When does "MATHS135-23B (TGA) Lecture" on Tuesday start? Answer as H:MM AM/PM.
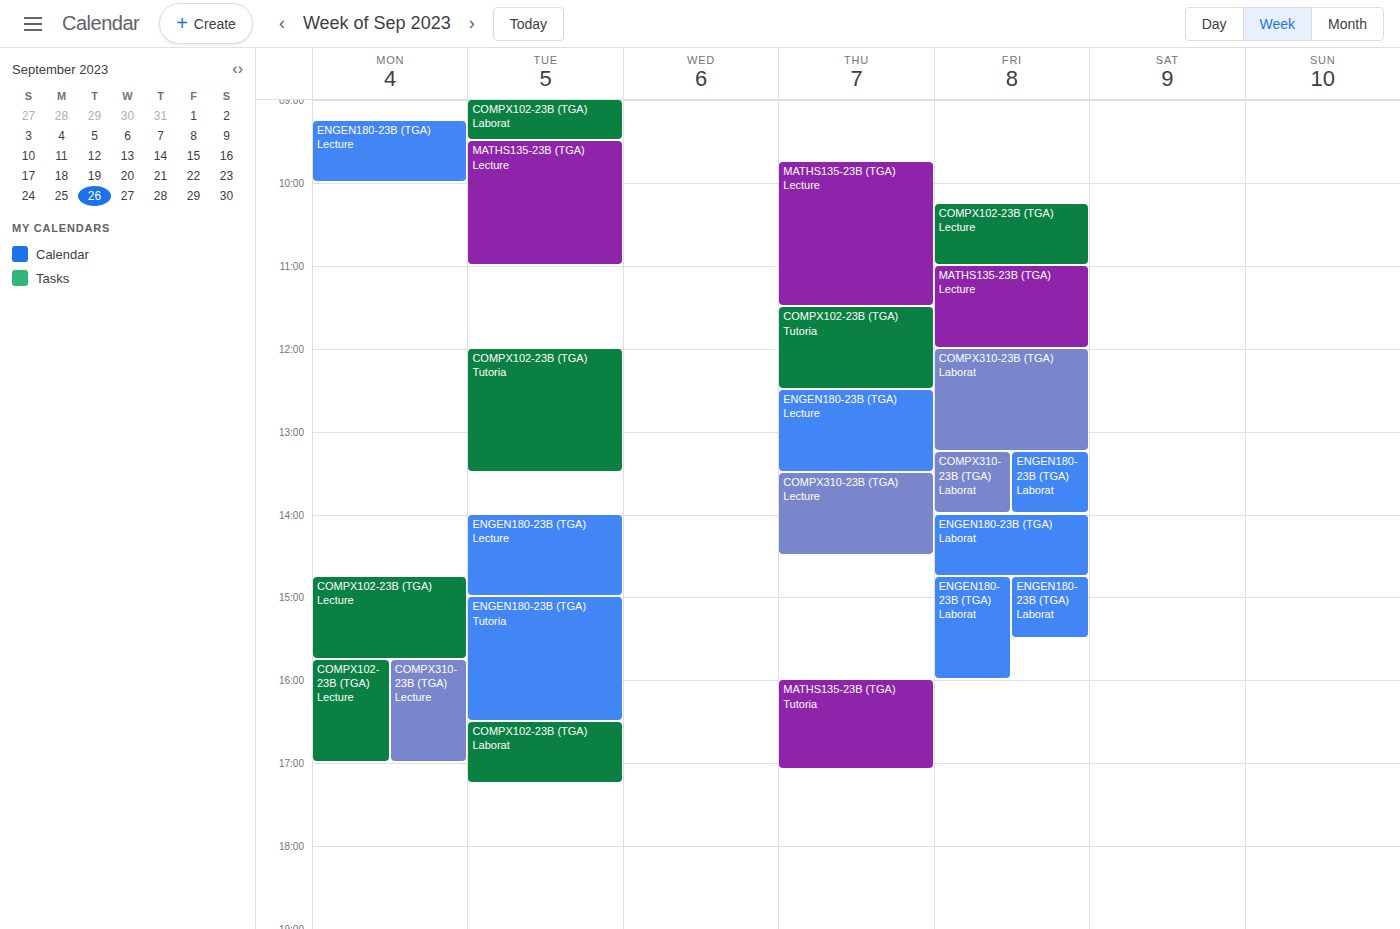
9:30 AM